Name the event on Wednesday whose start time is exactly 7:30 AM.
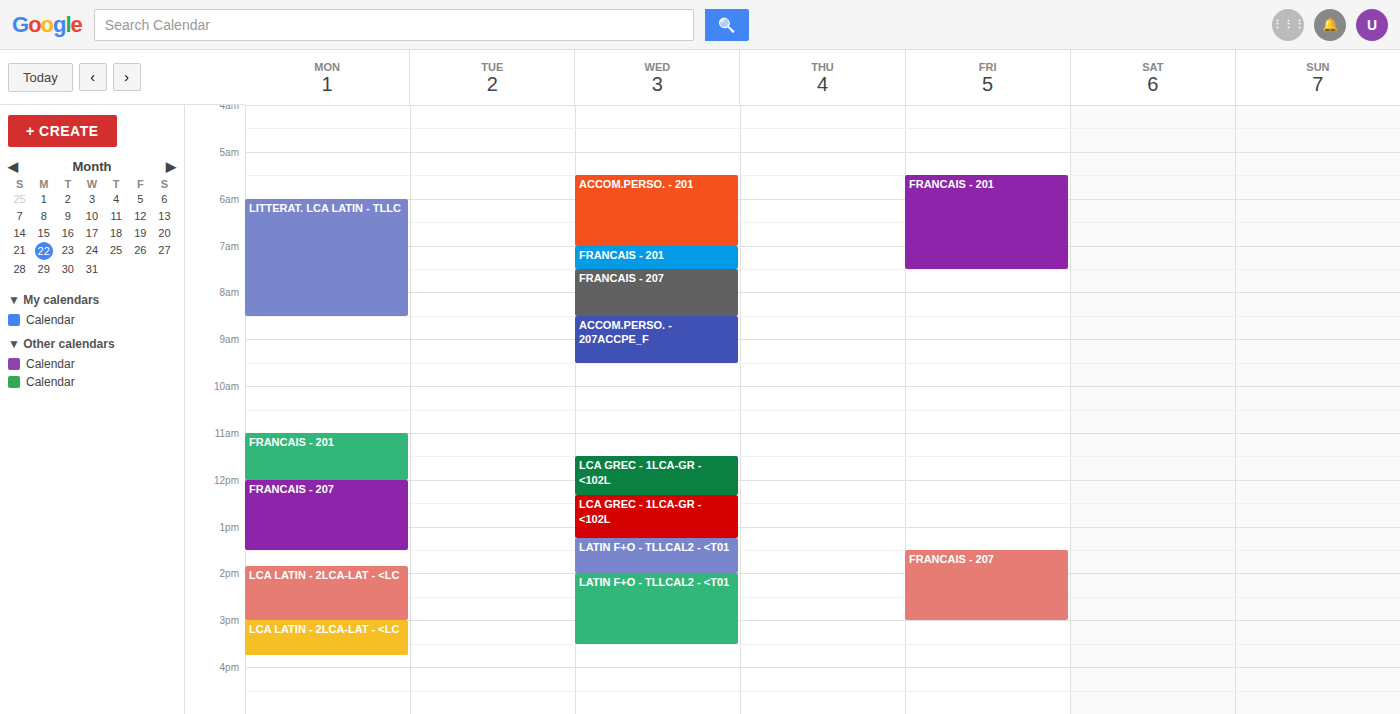
"FRANCAIS - 207"